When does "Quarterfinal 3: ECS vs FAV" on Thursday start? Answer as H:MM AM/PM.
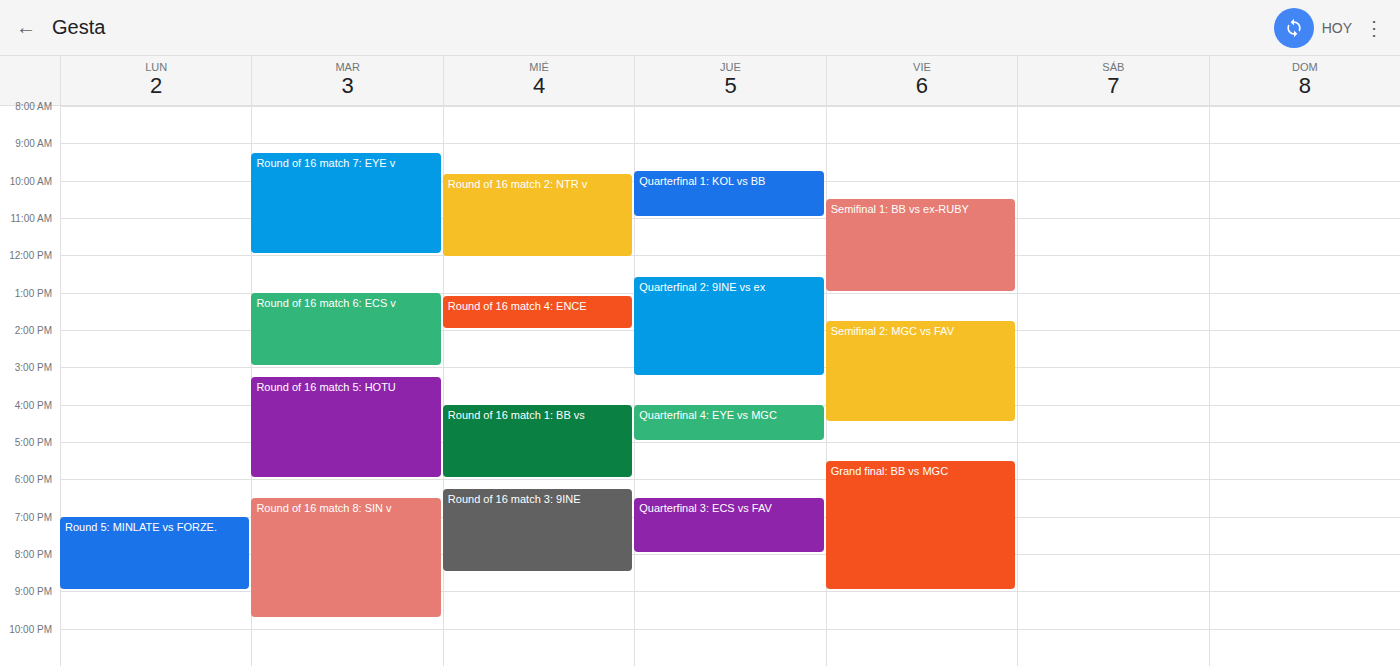
6:30 PM